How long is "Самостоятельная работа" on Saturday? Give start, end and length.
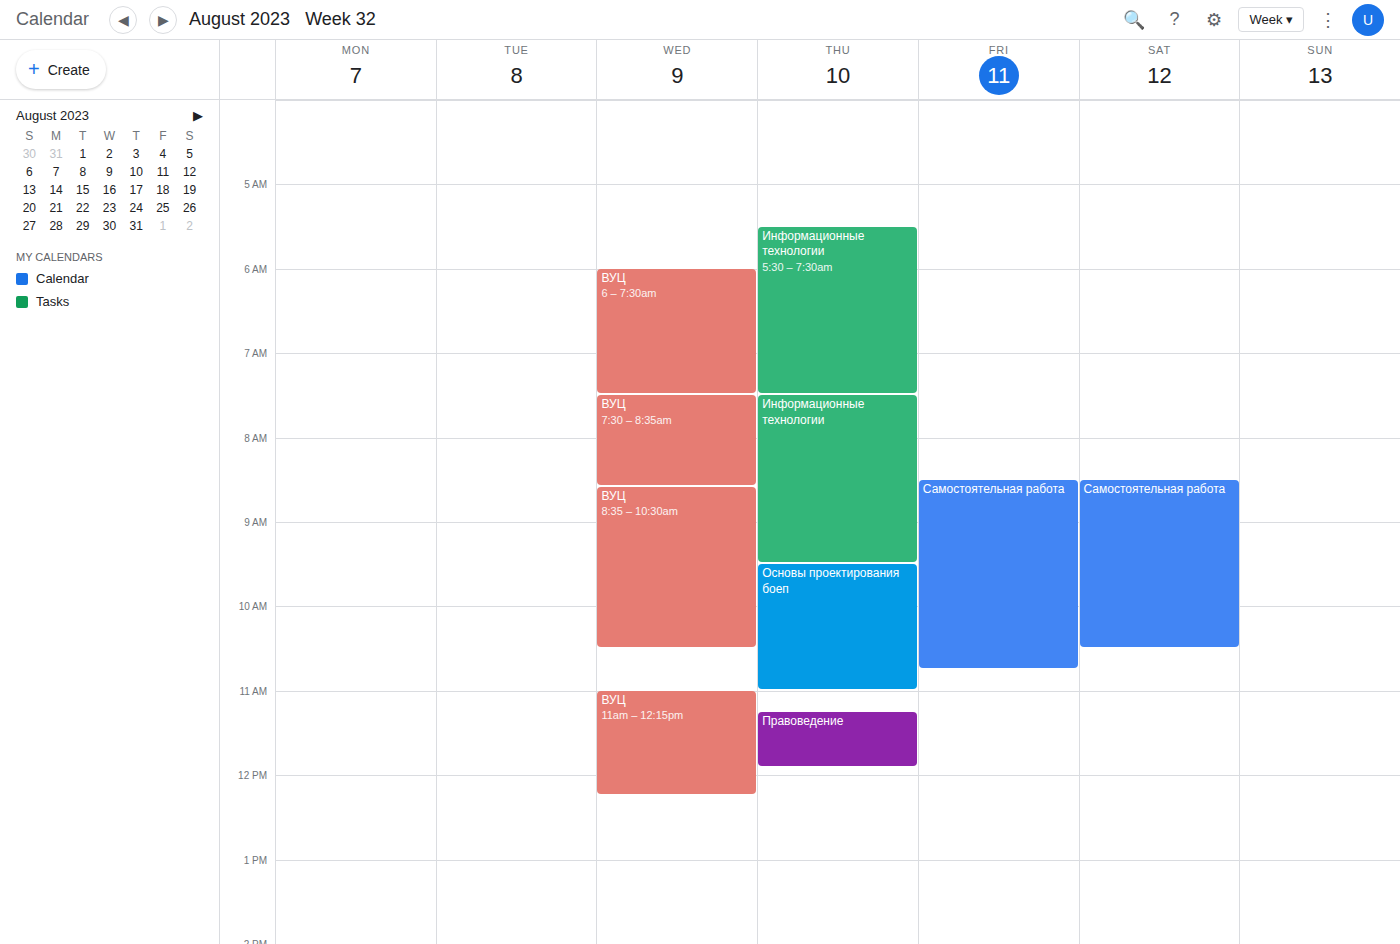
8:30 AM to 10:30 AM, 2 hours